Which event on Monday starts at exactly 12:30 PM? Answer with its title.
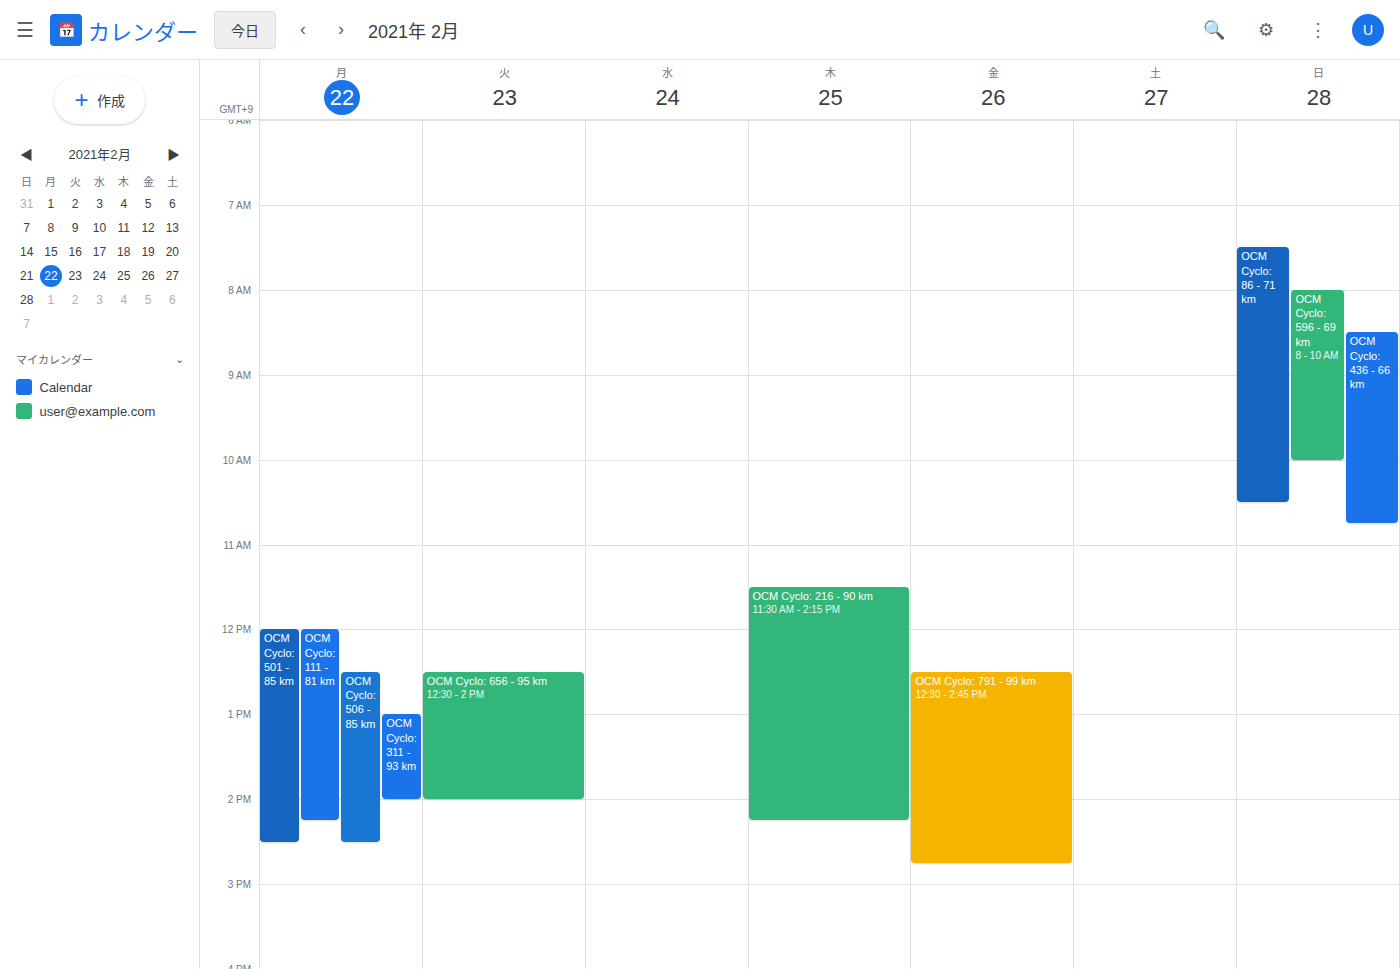
"OCM Cyclo: 506 - 85 km"